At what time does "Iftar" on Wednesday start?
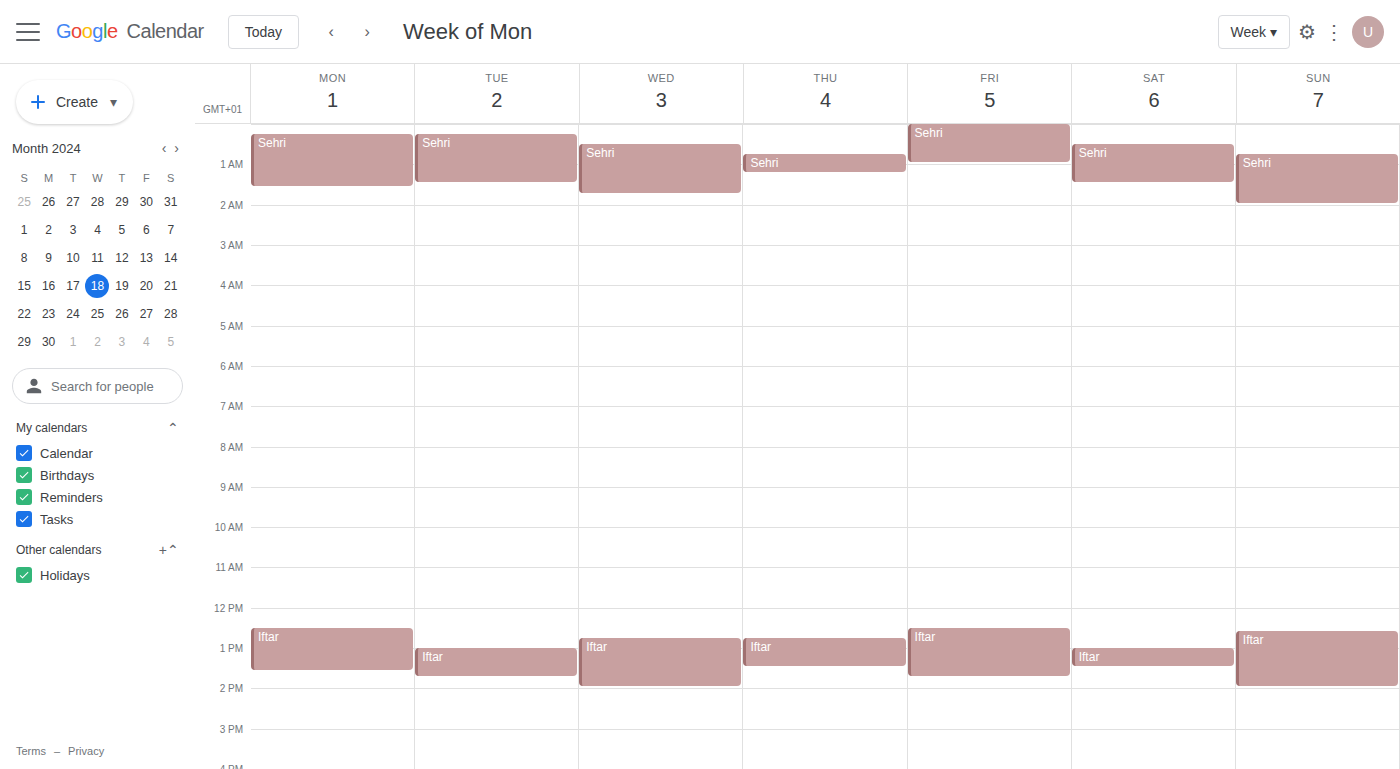
12:45 PM